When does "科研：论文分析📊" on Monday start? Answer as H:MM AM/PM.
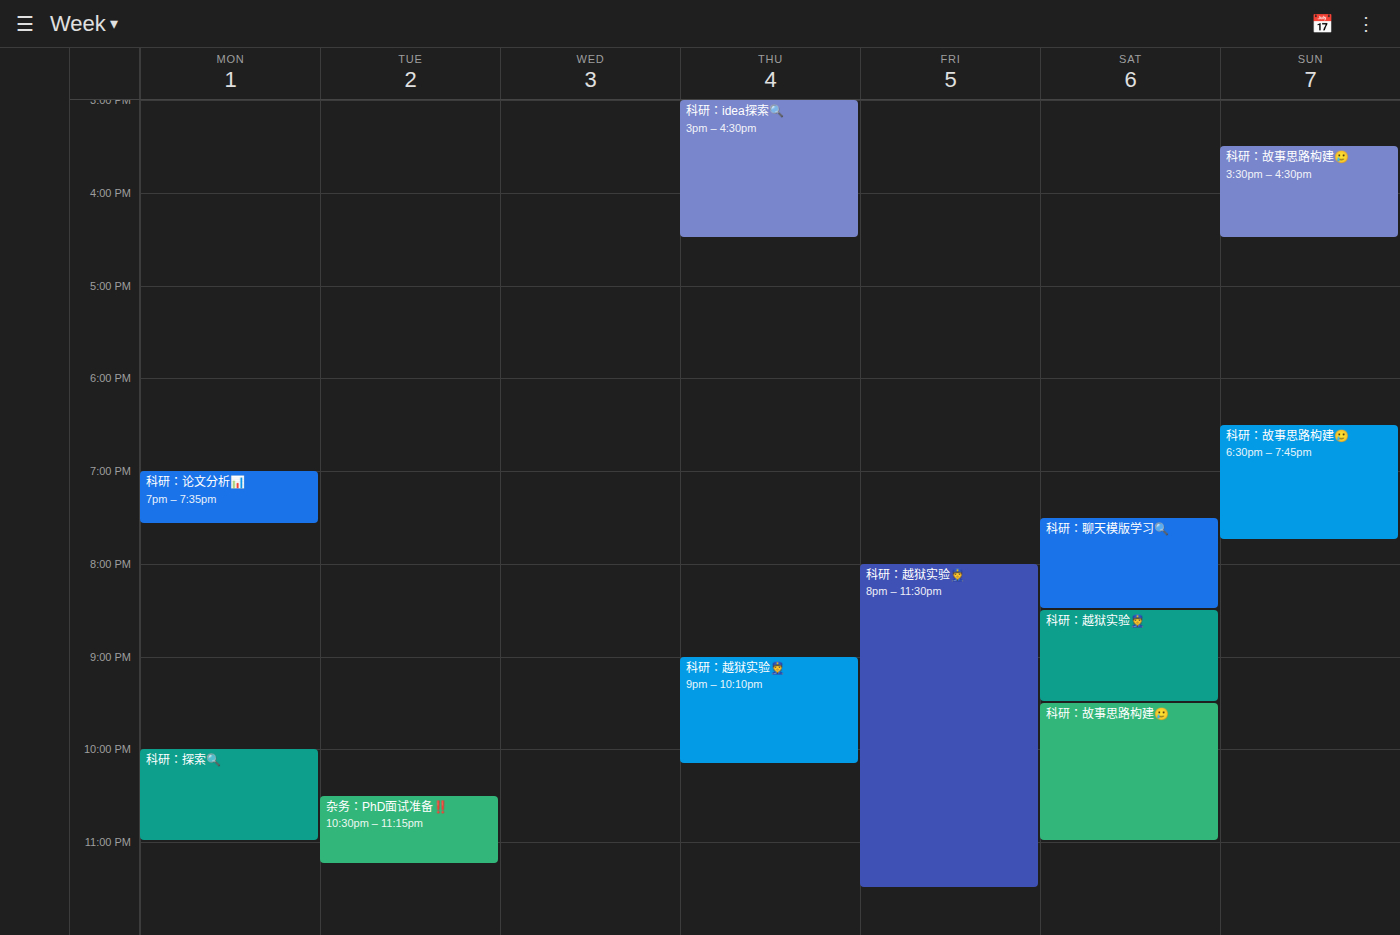
7:00 PM